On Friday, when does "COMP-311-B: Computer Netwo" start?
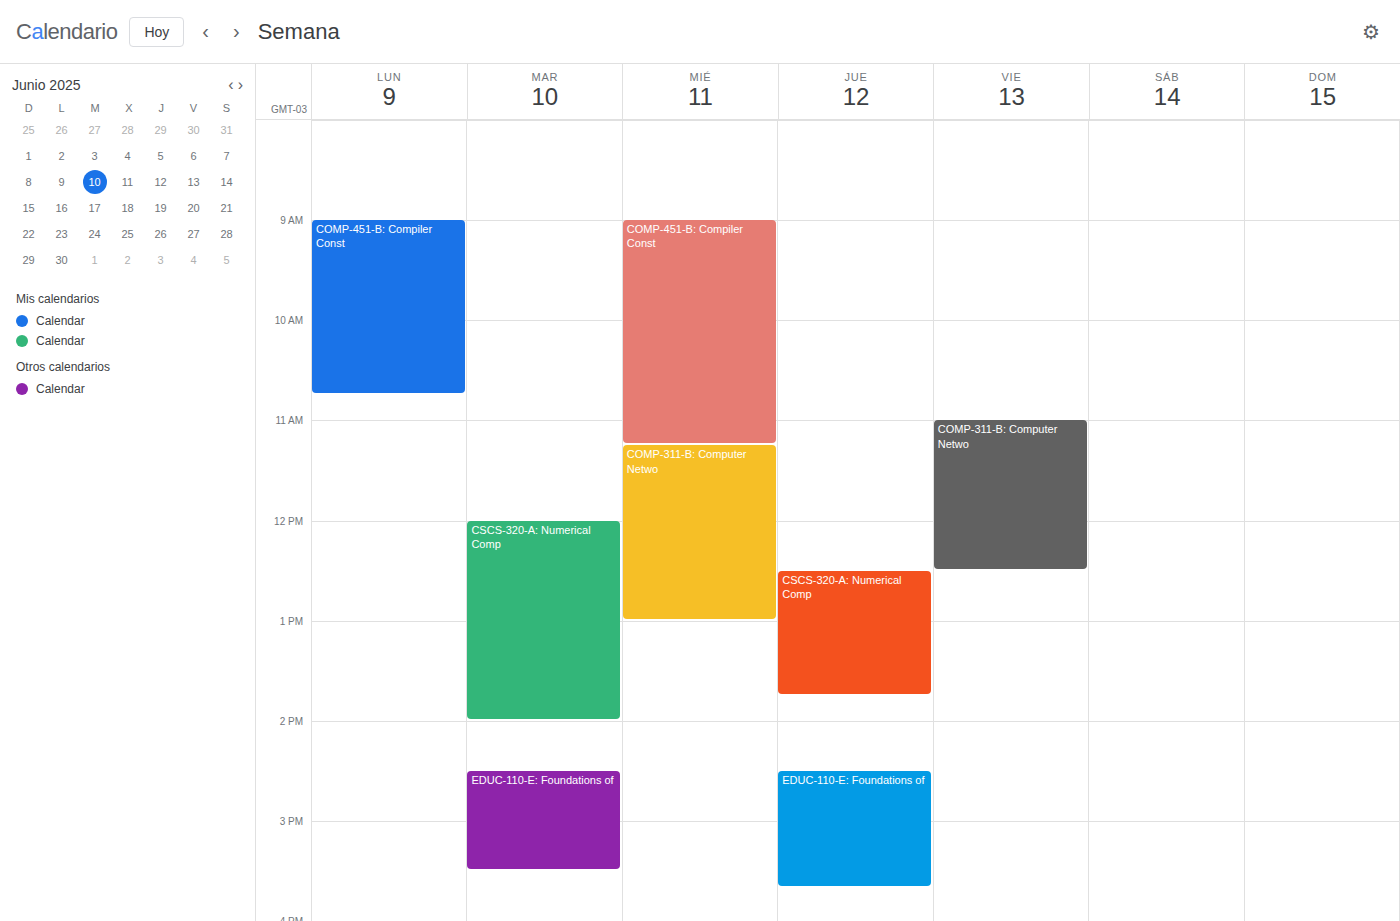
11:00 AM